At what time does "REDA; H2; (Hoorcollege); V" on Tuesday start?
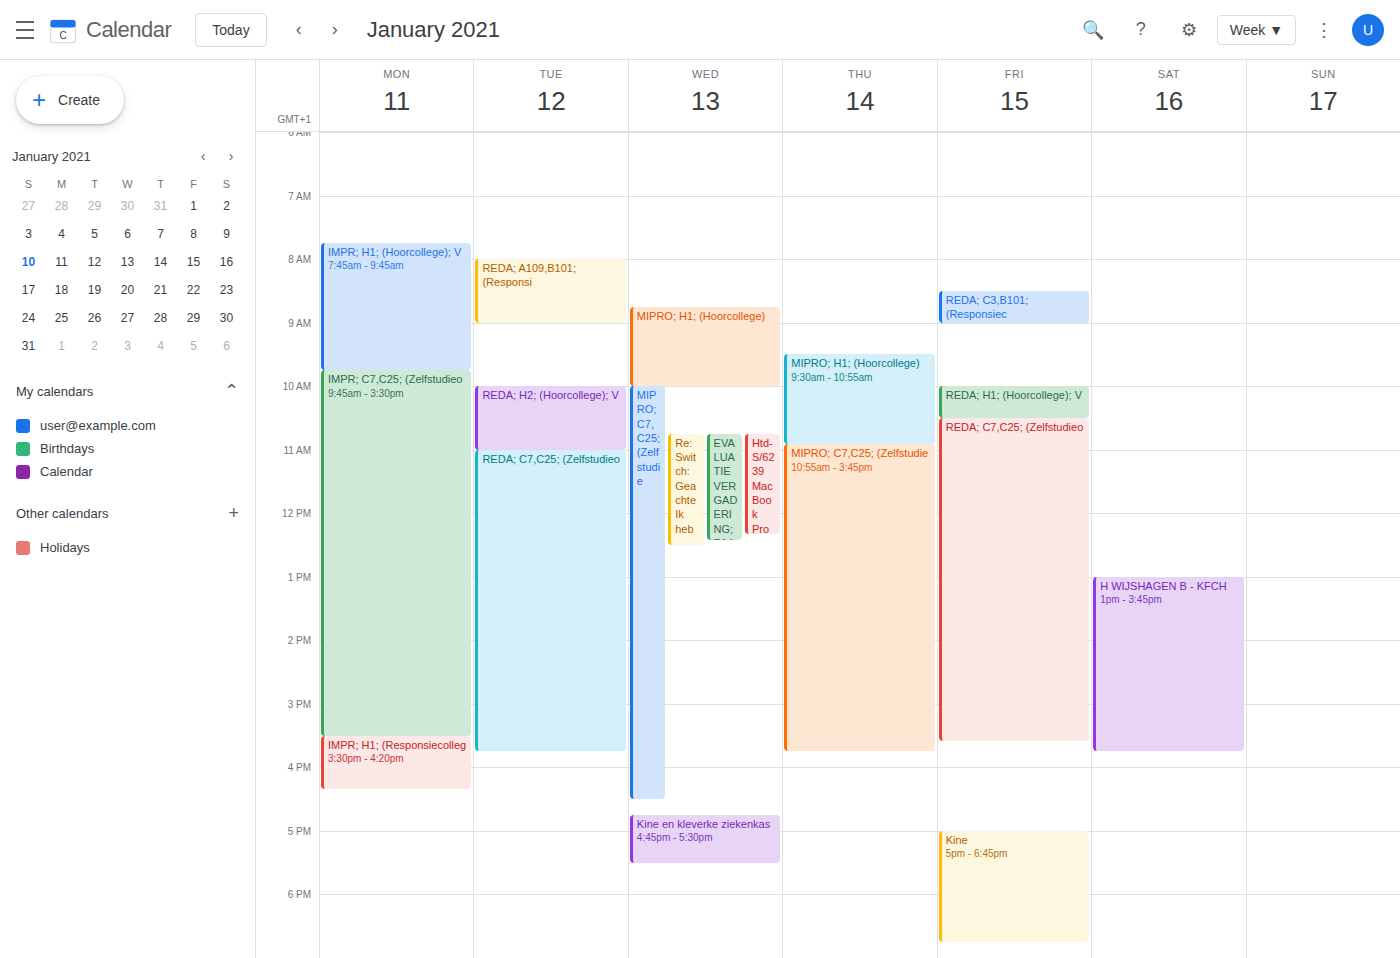
10:00 AM